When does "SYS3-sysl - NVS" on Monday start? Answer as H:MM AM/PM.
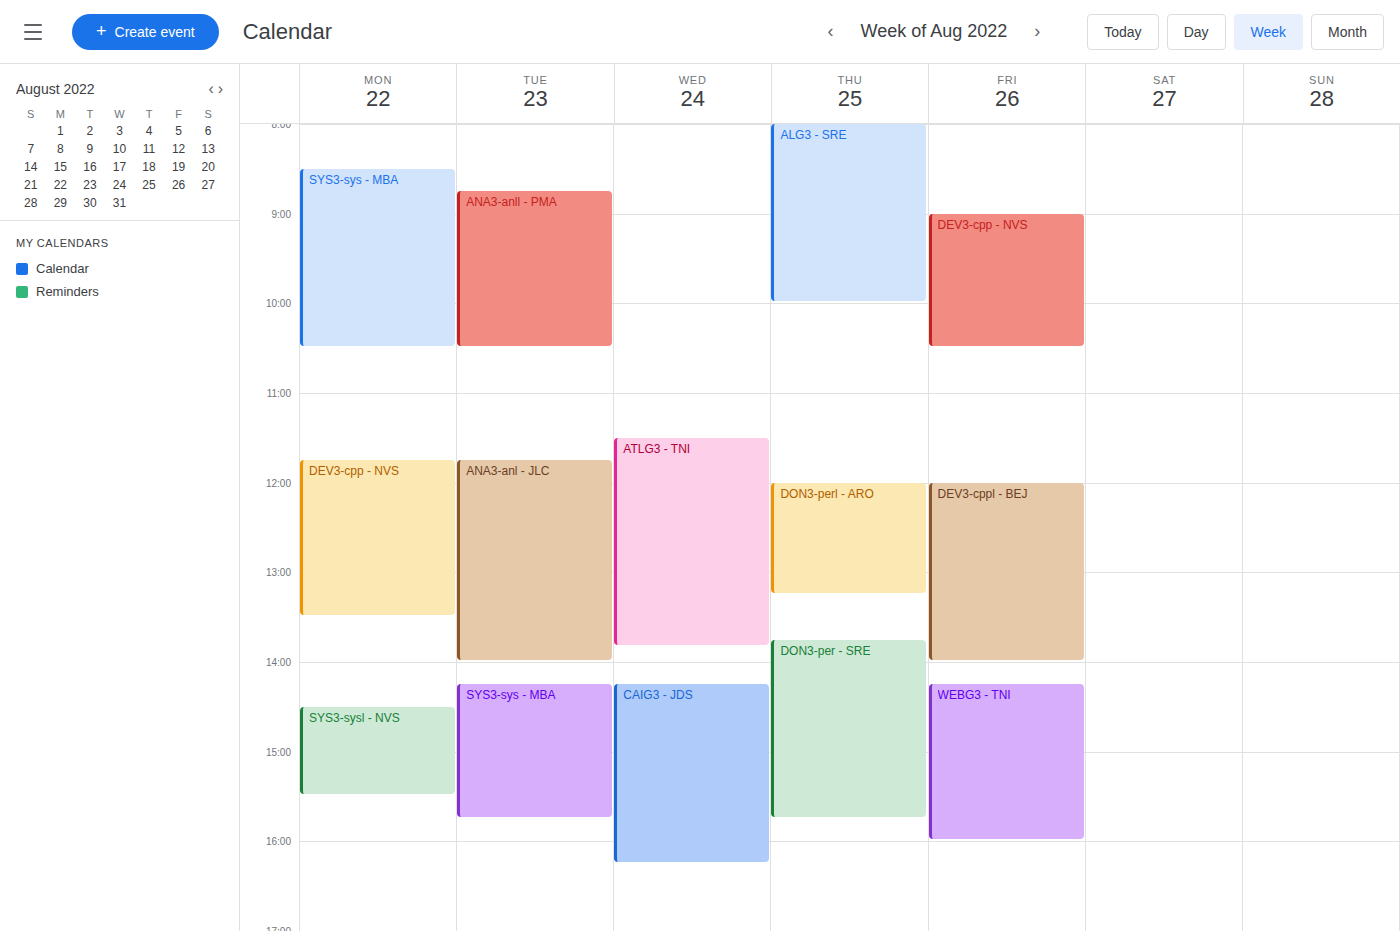
2:30 PM